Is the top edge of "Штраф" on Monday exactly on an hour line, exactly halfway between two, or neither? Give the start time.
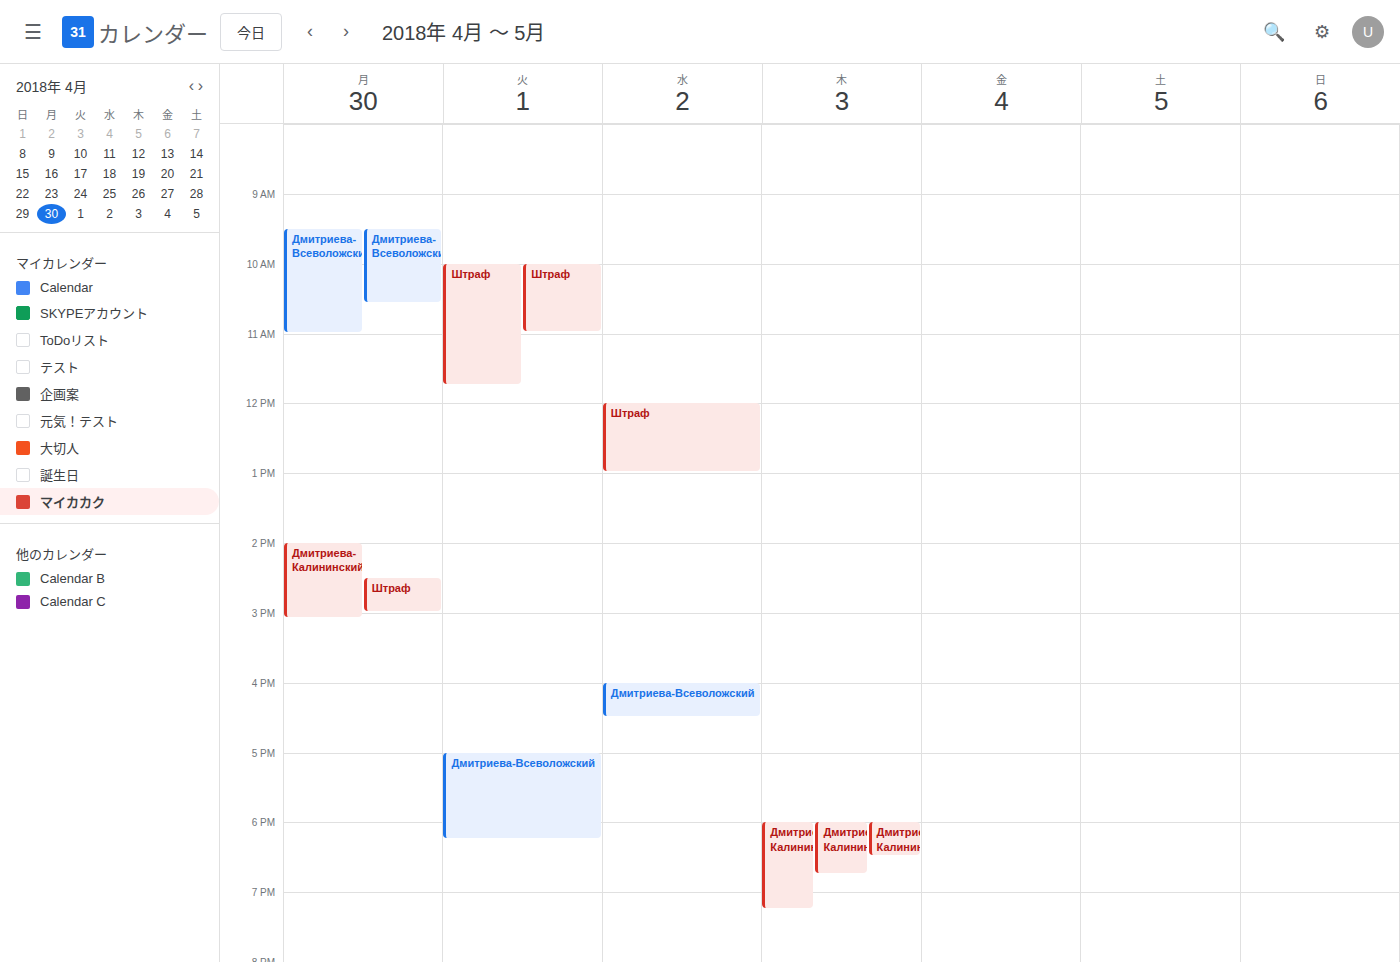
2:30 PM -- halfway between the 2 PM and 3 PM lines.